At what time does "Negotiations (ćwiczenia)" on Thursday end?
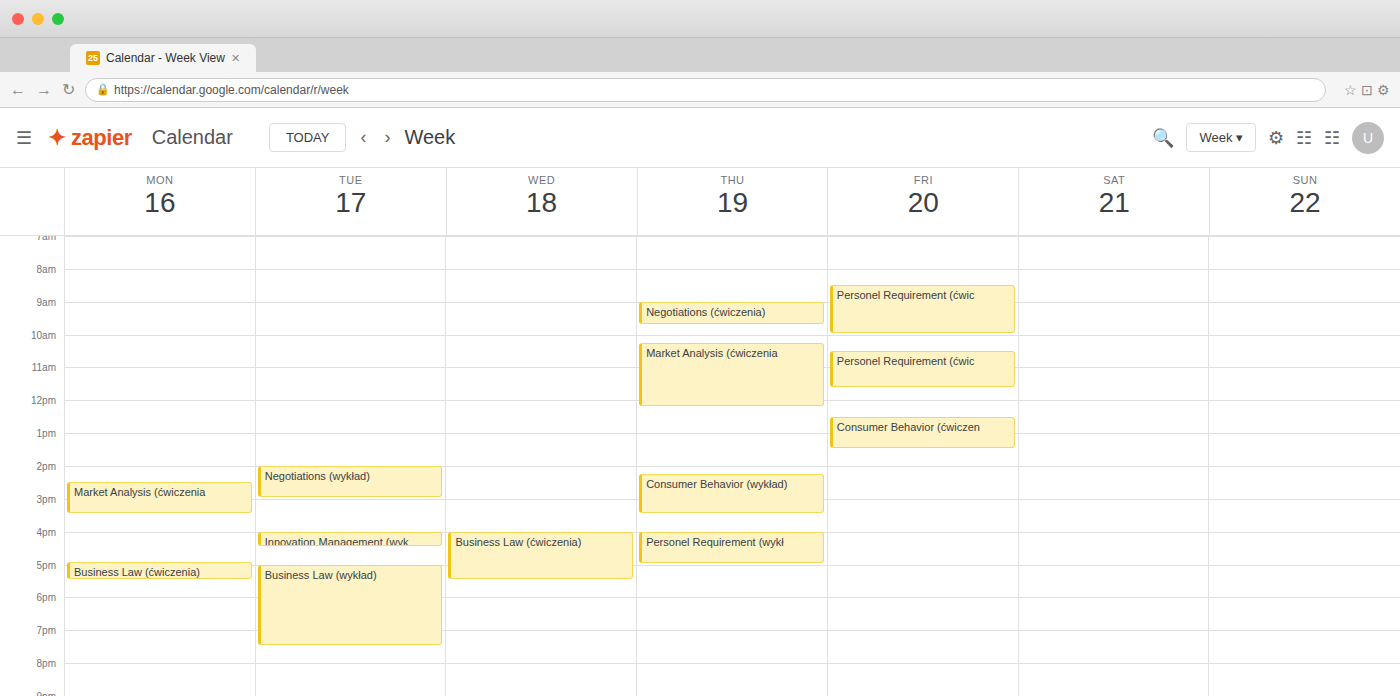
09:45